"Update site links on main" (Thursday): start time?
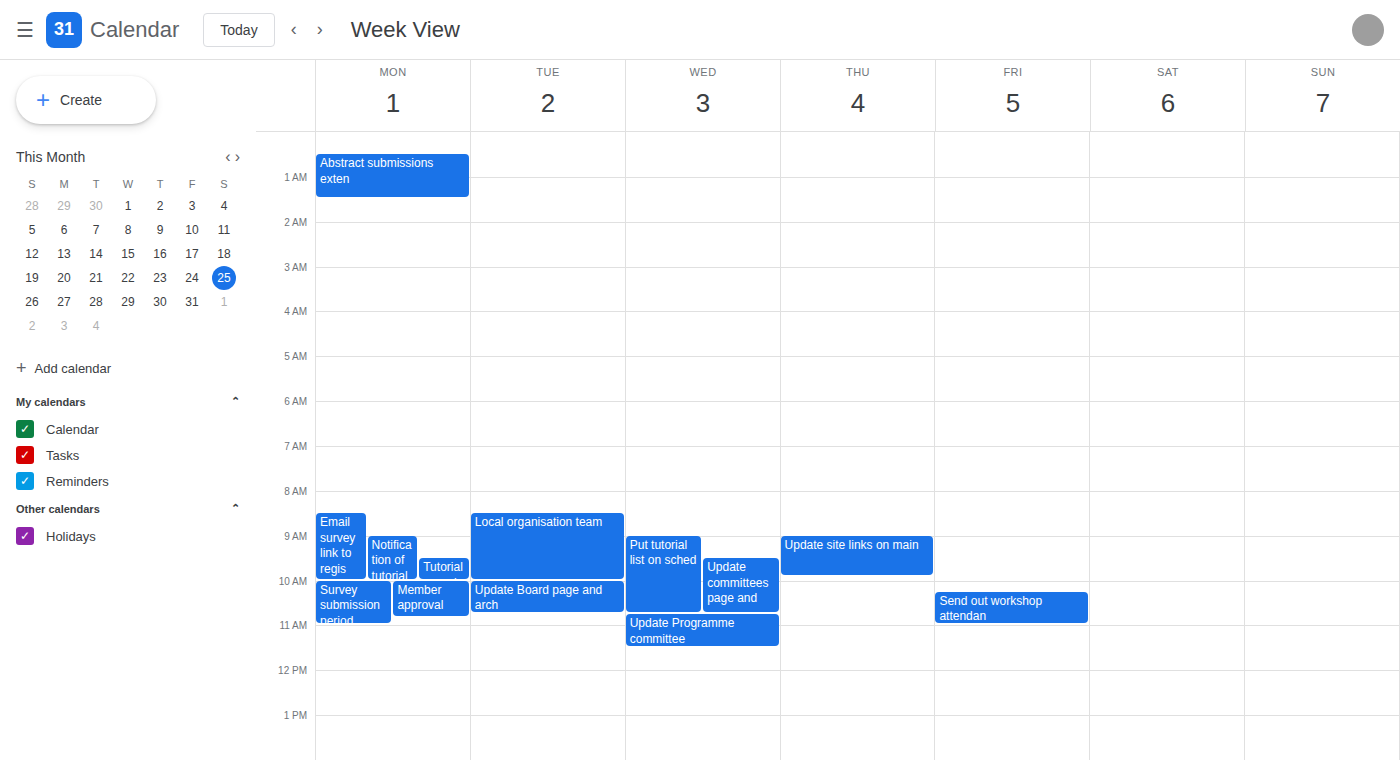
9:00 AM